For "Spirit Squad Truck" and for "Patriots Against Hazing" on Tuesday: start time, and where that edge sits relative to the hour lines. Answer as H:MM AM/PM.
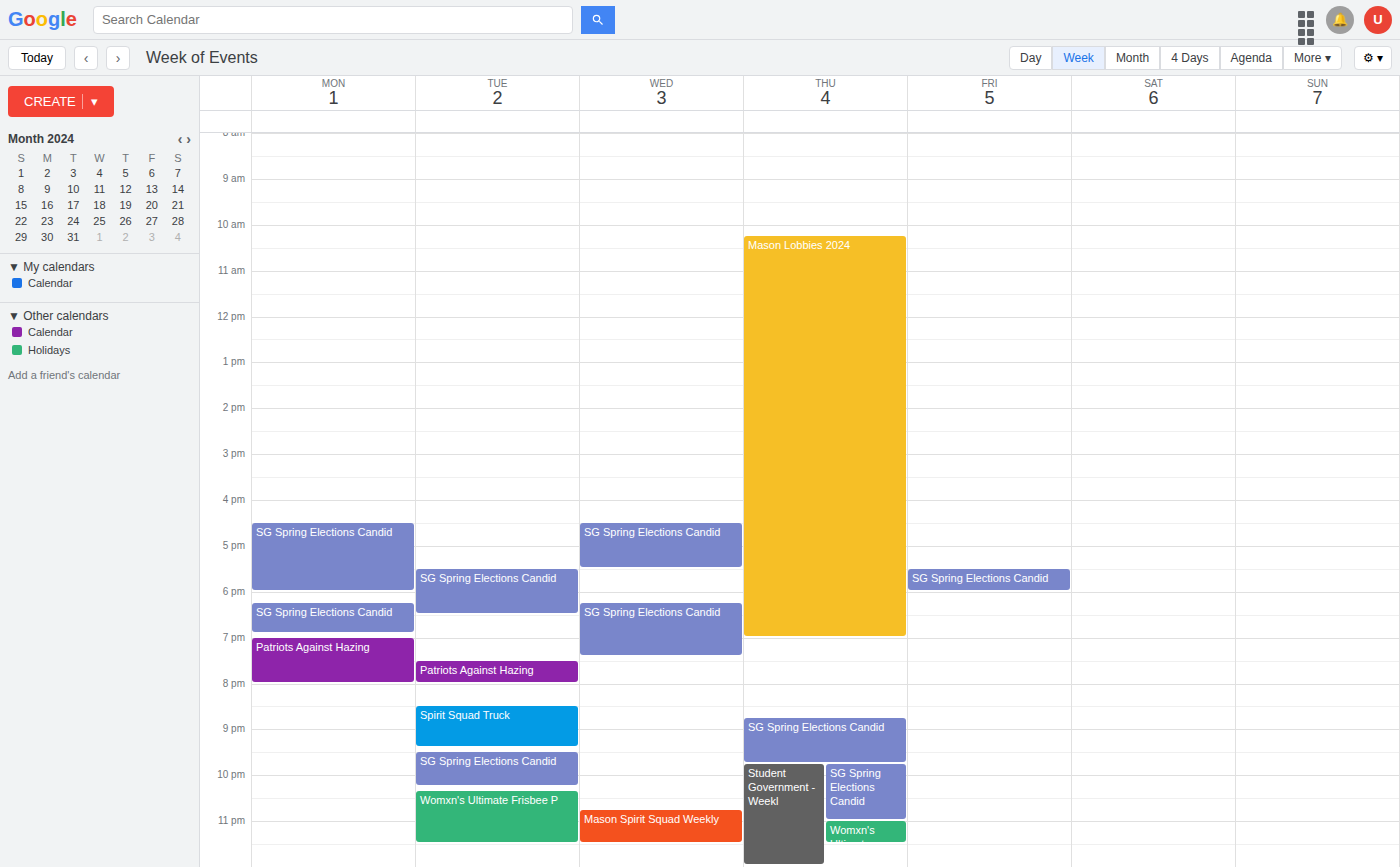
"Spirit Squad Truck": 8:30 PM, halfway between the 8 PM and 9 PM lines. "Patriots Against Hazing": 7:30 PM, halfway between the 7 PM and 8 PM lines.